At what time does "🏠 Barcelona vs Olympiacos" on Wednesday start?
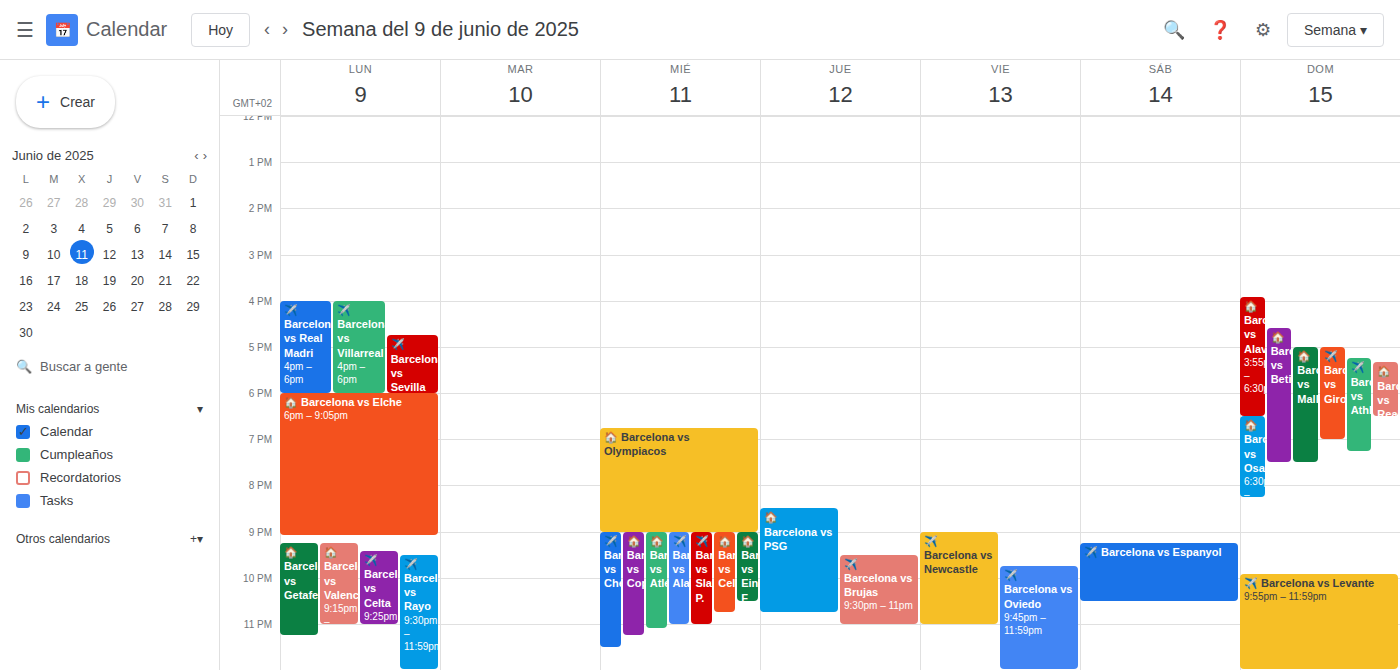
6:45 PM